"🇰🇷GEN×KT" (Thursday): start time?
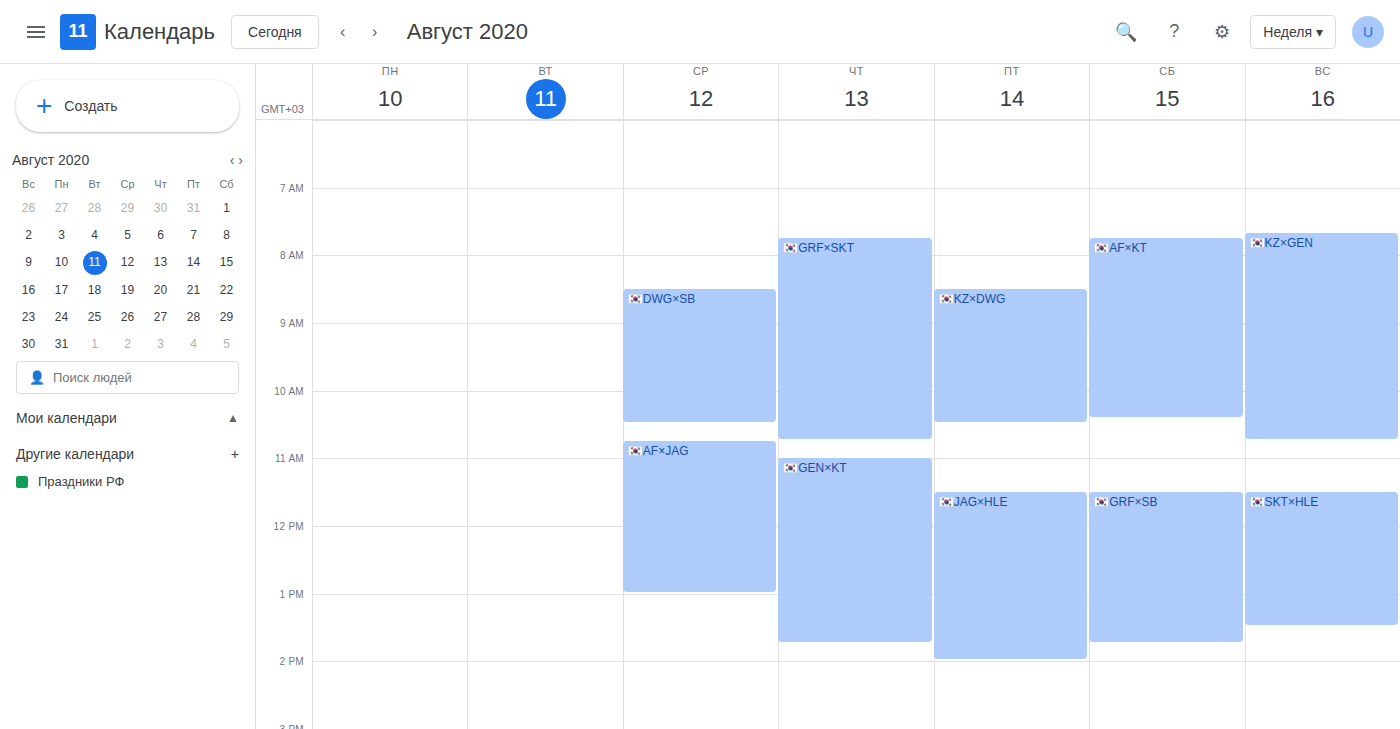
11:00 AM